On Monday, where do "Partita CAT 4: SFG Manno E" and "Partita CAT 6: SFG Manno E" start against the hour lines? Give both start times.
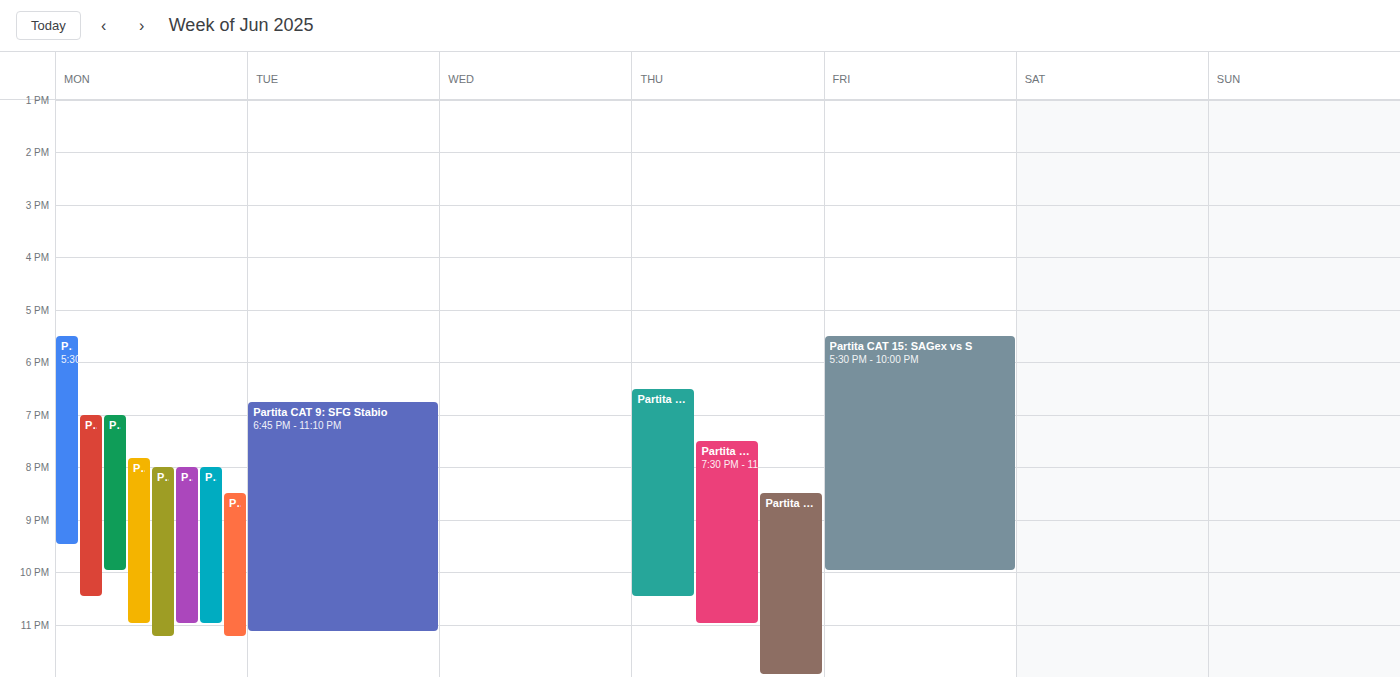
"Partita CAT 4: SFG Manno E": 8:00 PM, exactly on the 8 PM line. "Partita CAT 6: SFG Manno E": 8:30 PM, halfway between the 8 PM and 9 PM lines.